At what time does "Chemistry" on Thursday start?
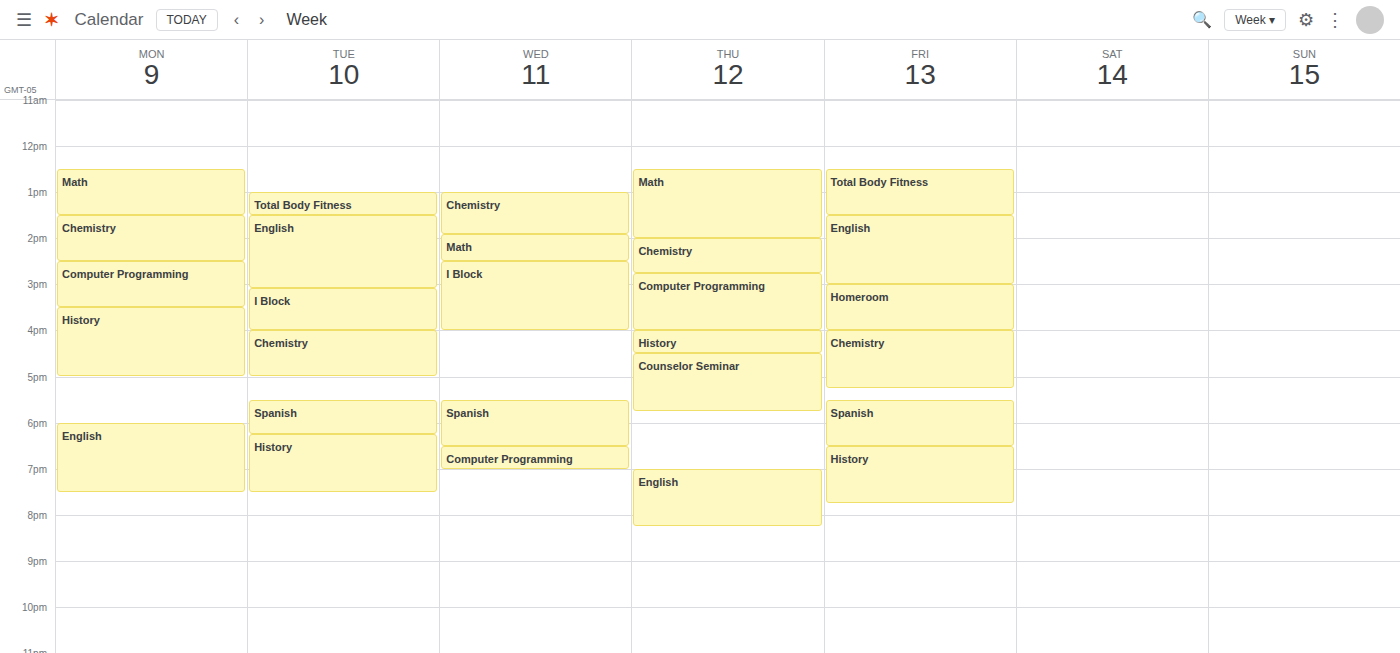
2:00 PM